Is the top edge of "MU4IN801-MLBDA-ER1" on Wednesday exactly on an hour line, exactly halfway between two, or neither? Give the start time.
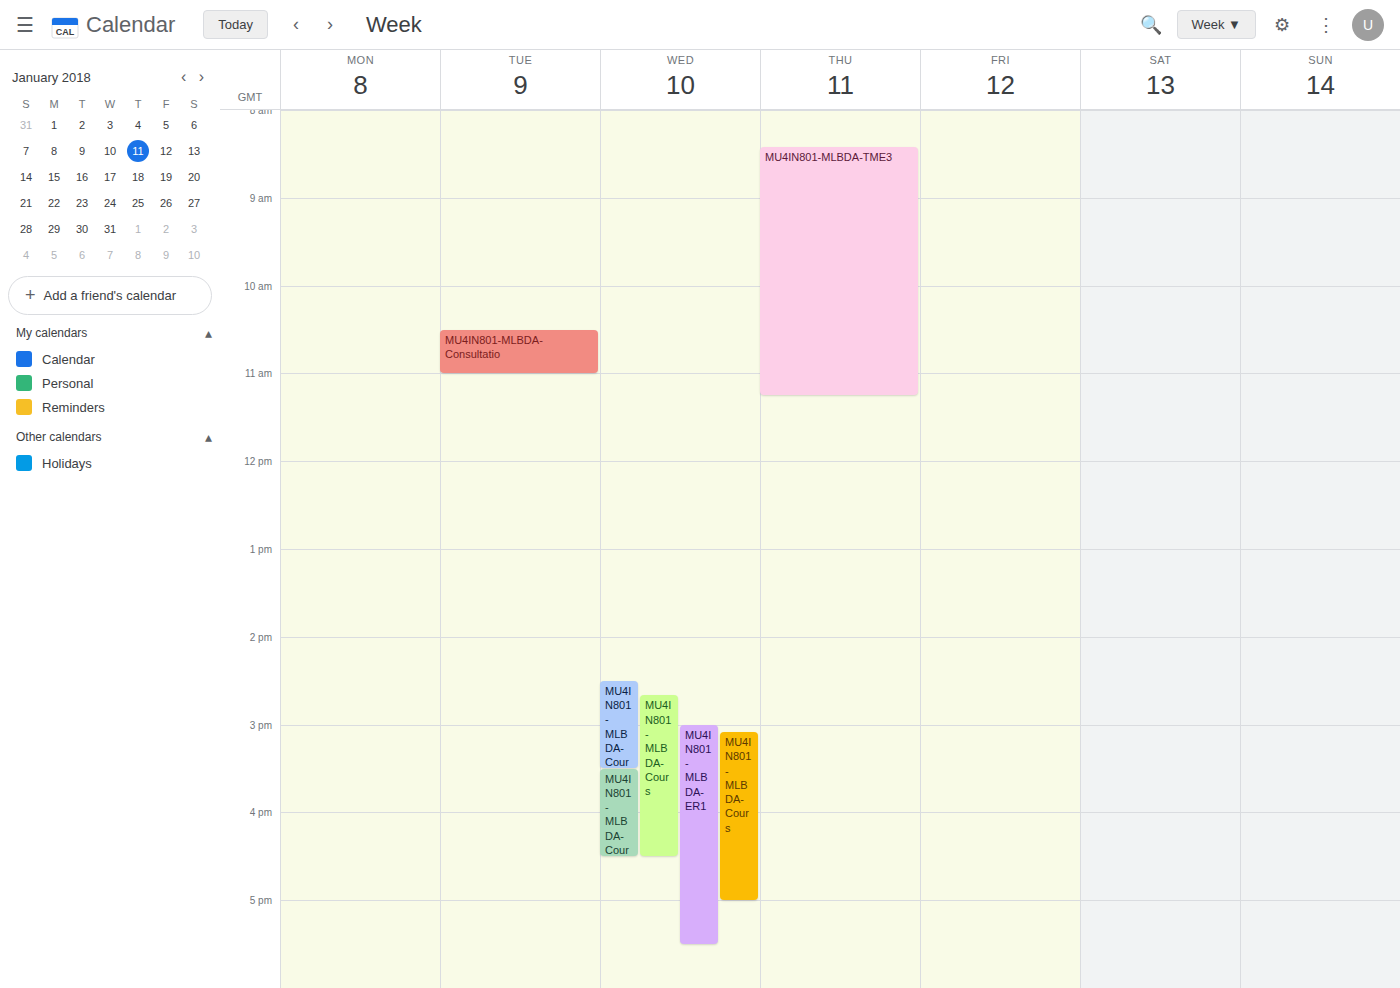
3:00 PM -- exactly on the 3 PM line.